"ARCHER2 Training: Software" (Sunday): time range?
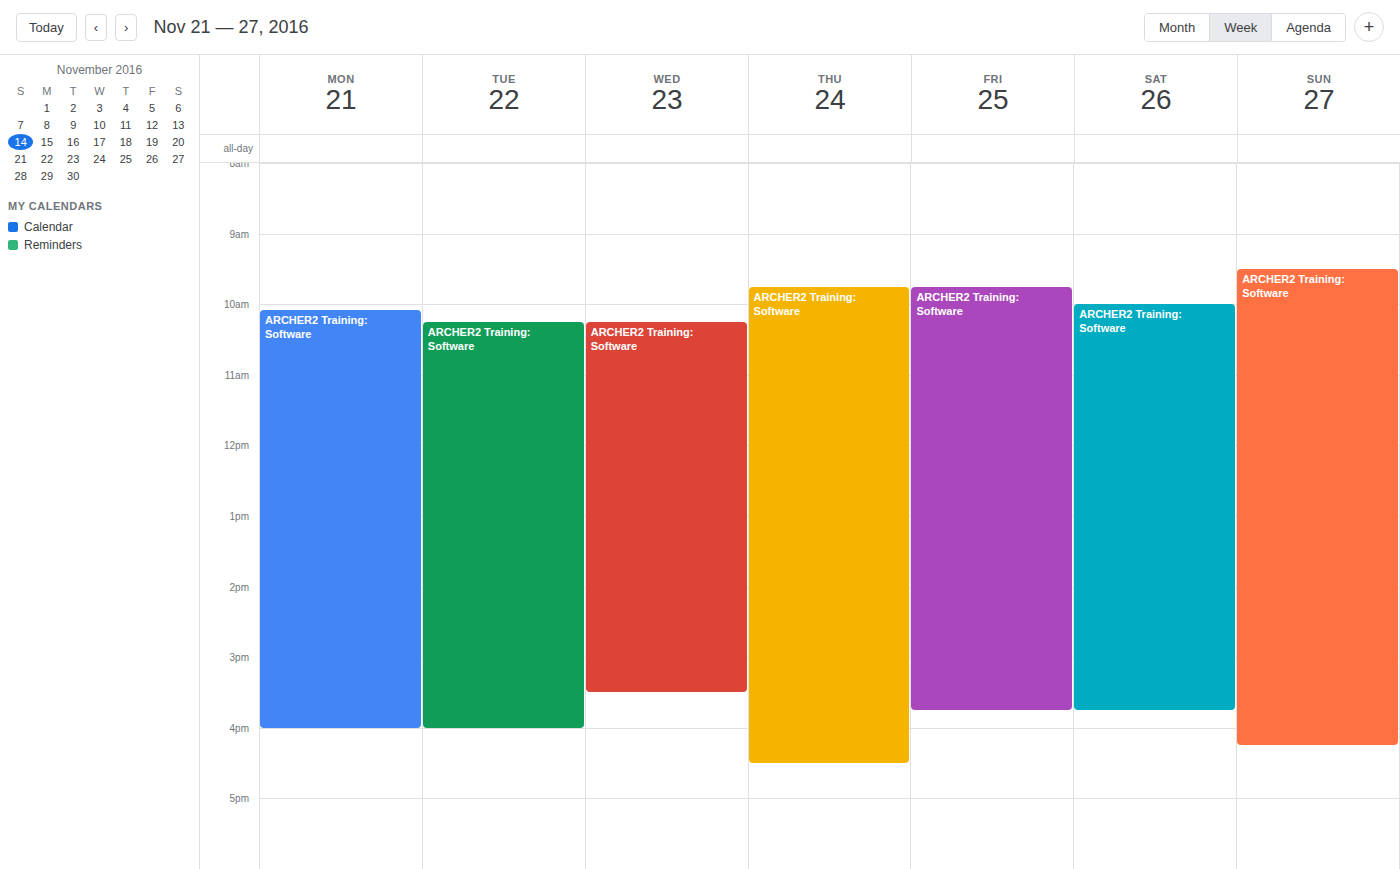
9:30 AM to 4:15 PM